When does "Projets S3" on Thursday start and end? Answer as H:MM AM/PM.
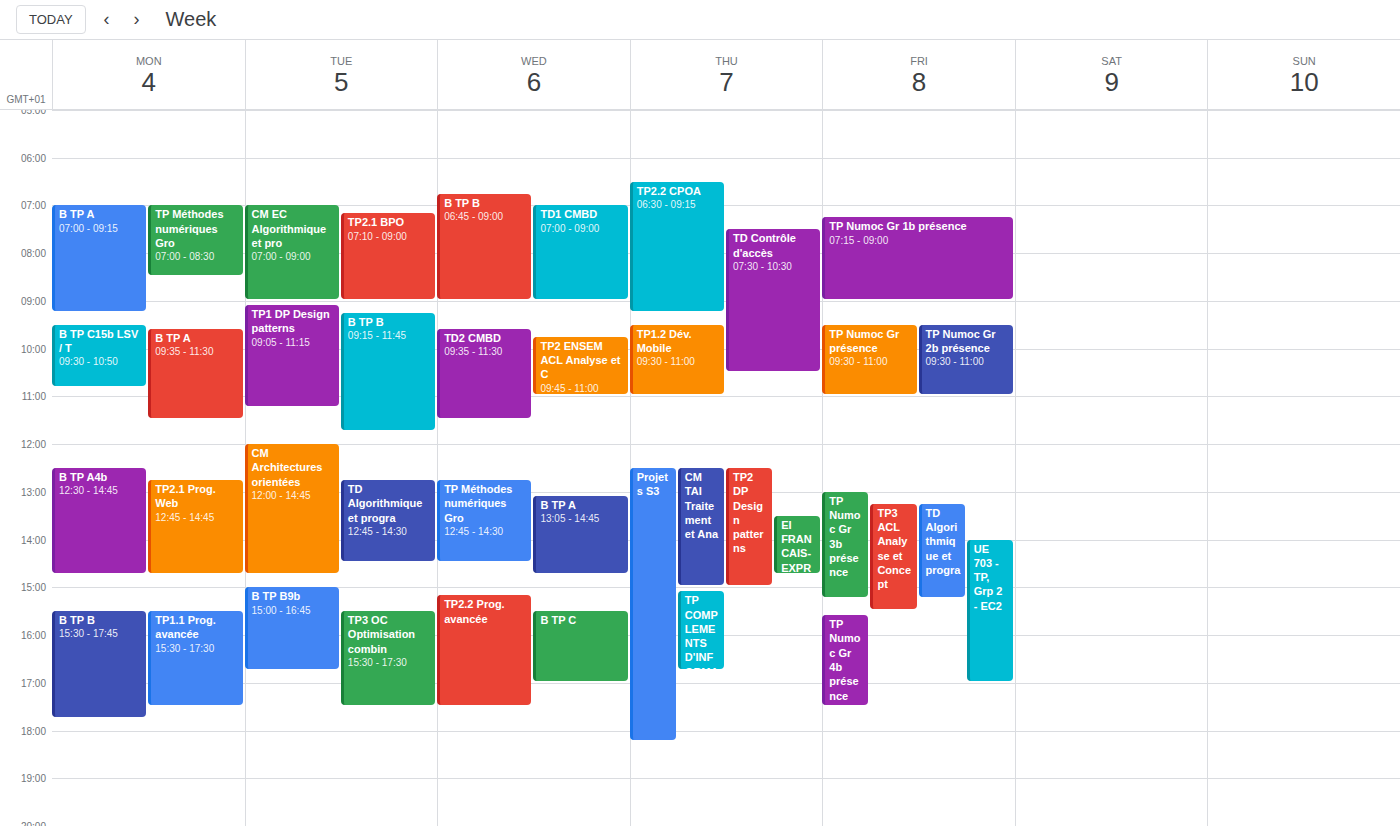
12:30 PM to 6:15 PM